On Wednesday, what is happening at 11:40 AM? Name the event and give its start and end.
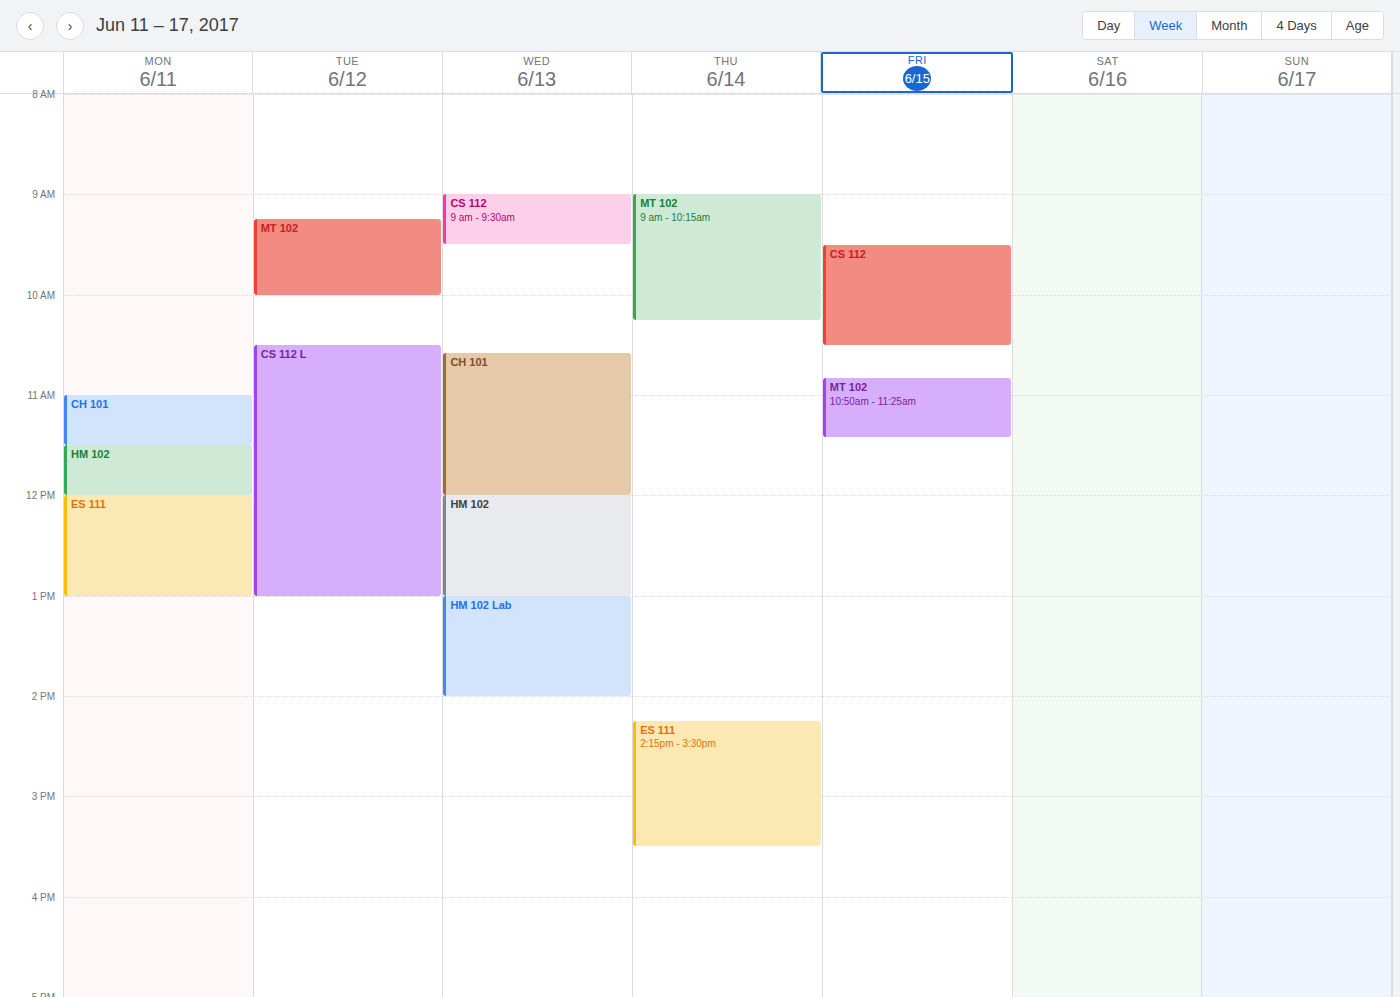
"CH 101", 10:35 AM to 12:00 PM